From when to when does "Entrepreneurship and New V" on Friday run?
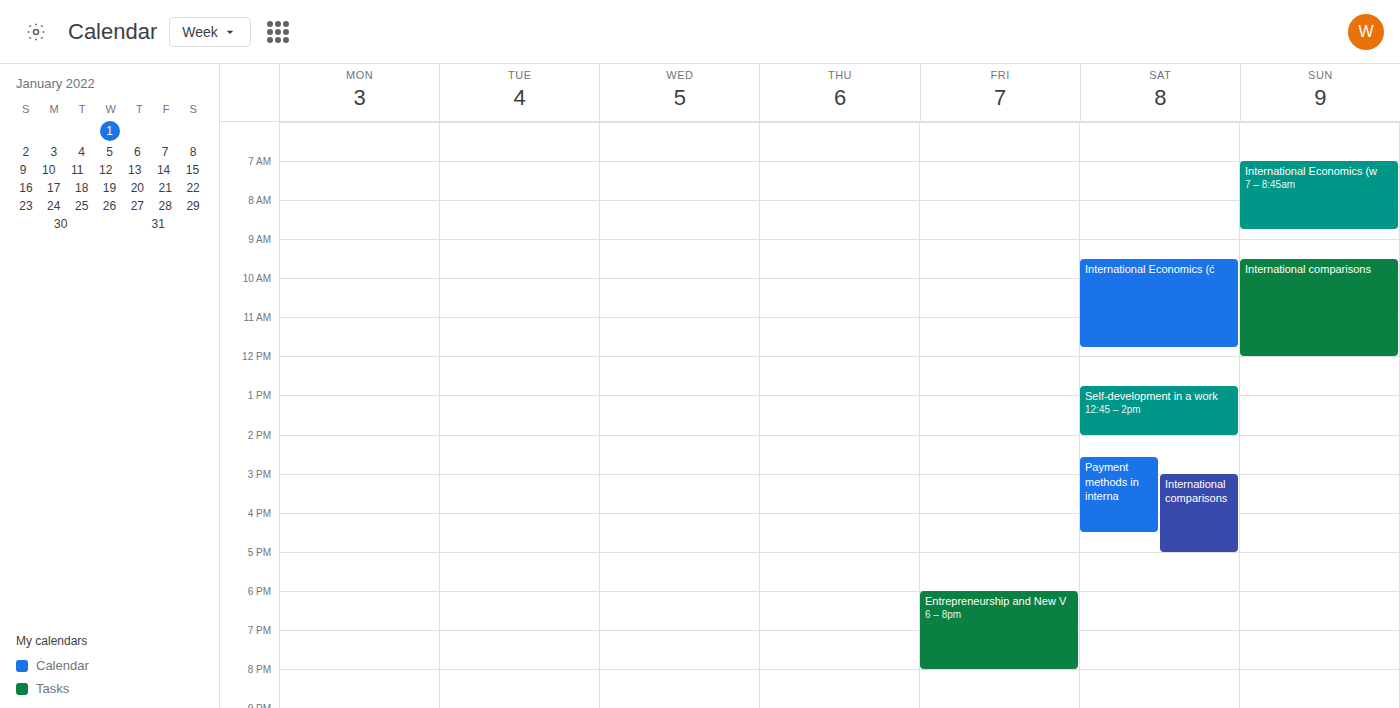
18:00 to 20:00